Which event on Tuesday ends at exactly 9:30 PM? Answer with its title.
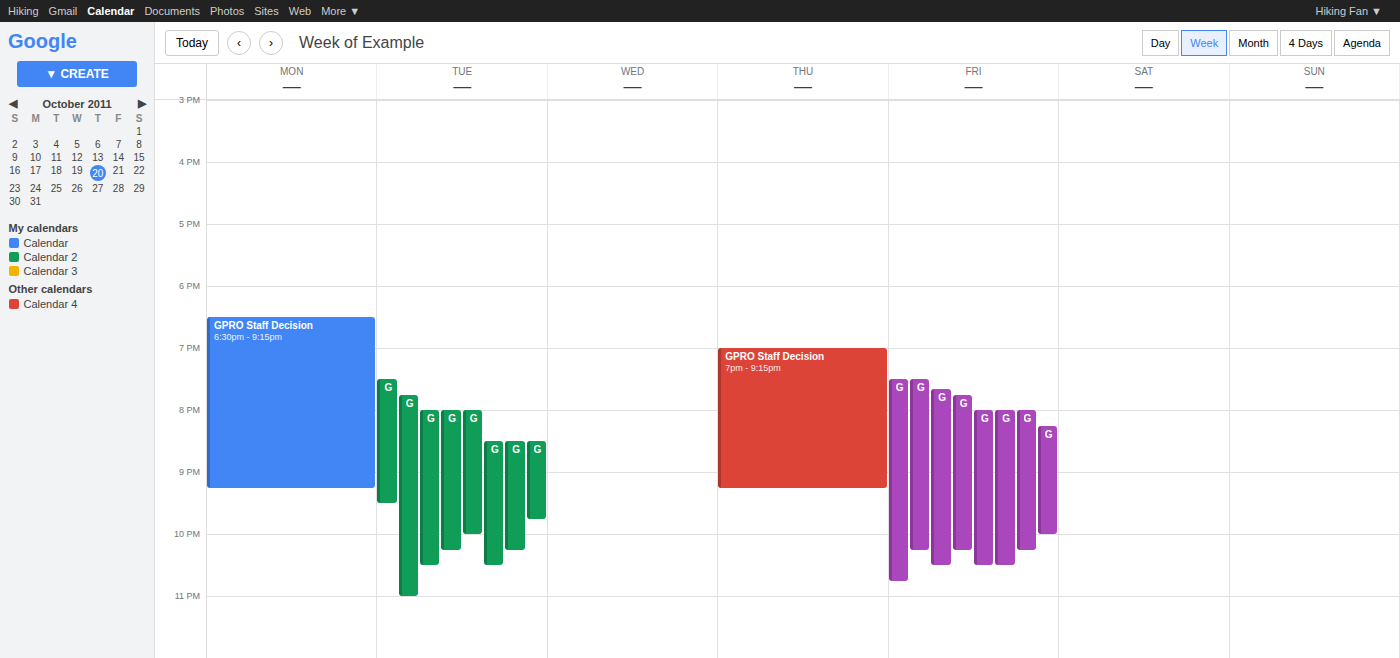
"GPRO Race #2 New Delhi"